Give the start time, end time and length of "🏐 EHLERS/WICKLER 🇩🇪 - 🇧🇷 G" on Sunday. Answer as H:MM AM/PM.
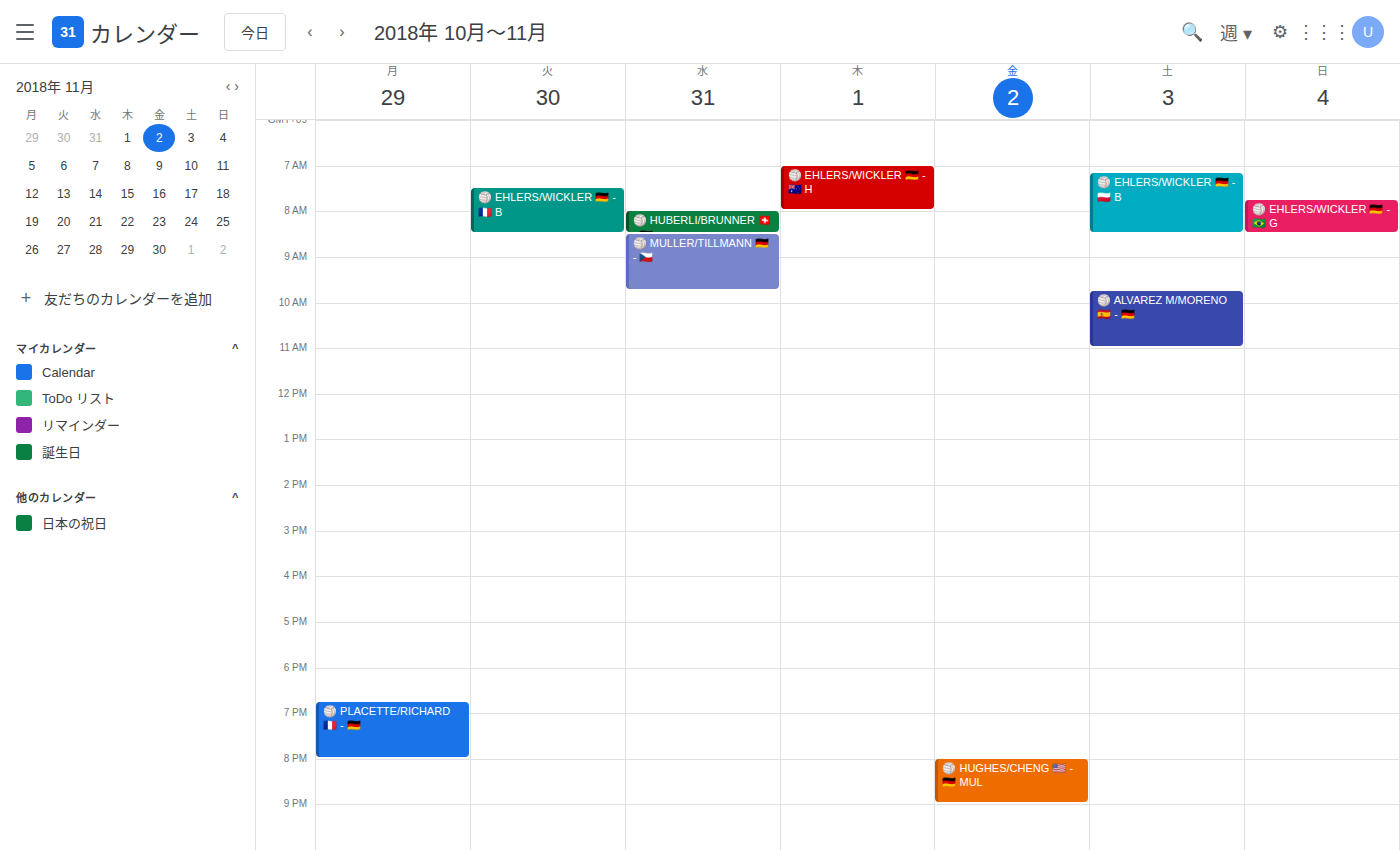
7:45 AM to 8:30 AM, 45 minutes